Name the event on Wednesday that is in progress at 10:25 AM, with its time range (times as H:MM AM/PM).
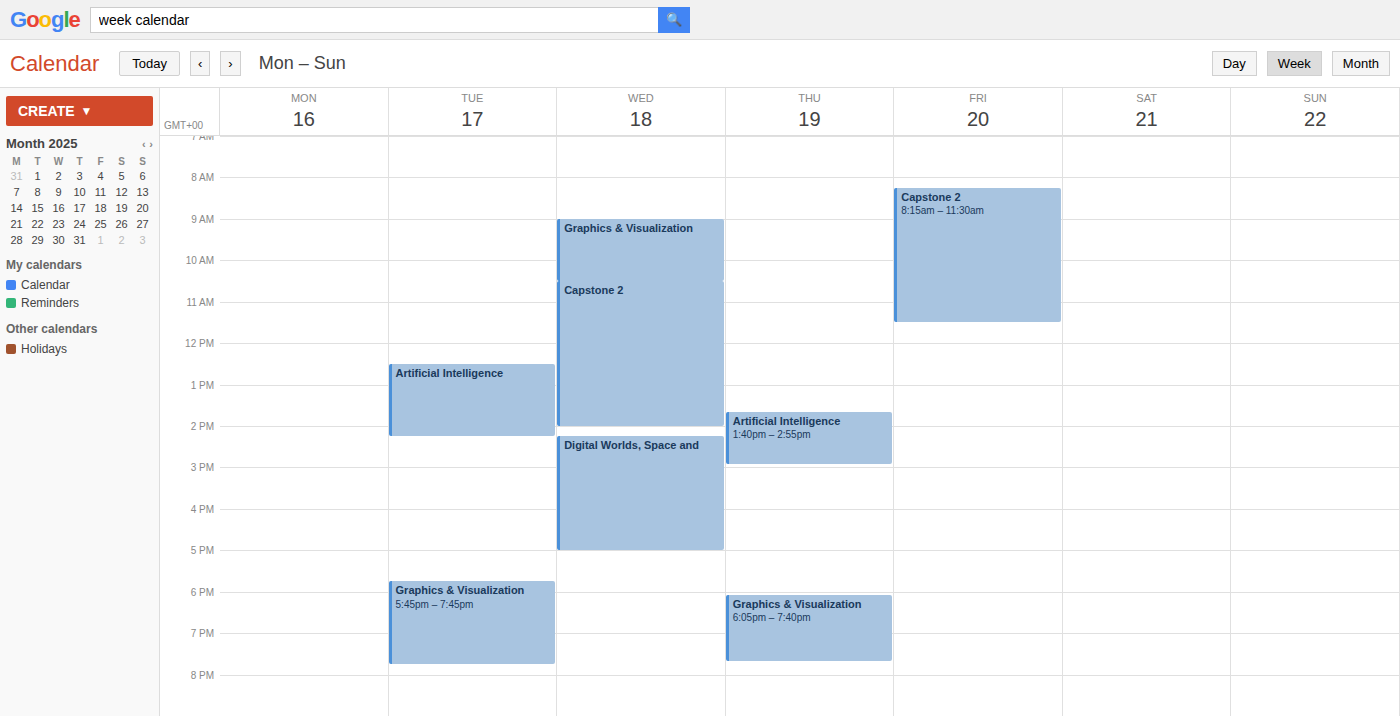
"Graphics & Visualization", 9:00 AM to 10:30 AM